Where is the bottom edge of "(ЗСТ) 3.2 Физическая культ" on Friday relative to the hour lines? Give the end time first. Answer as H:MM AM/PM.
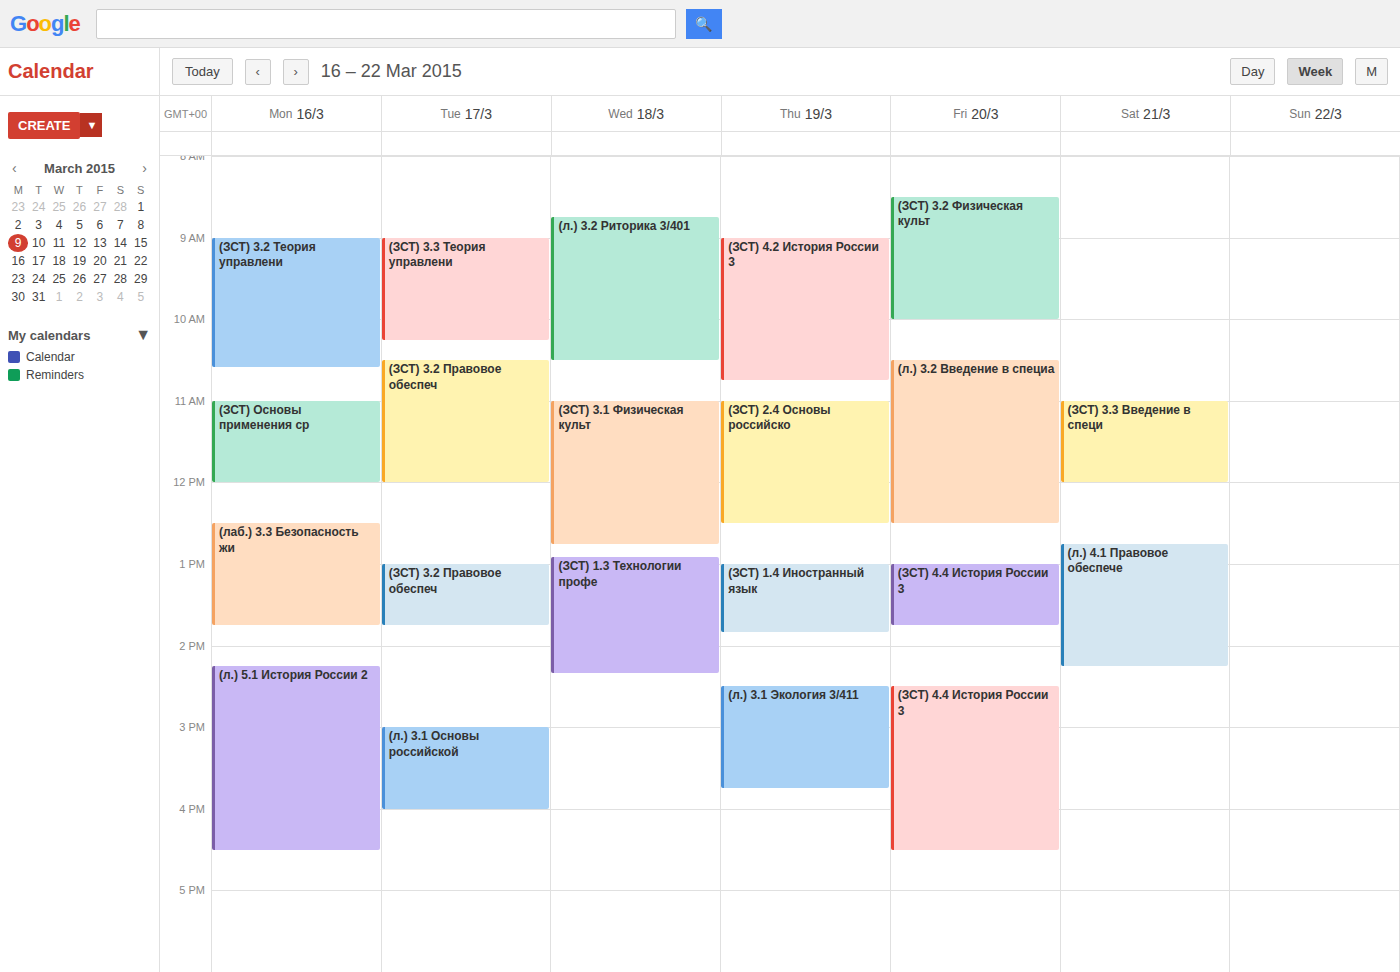
10:00 AM -- exactly on the 10 AM line.